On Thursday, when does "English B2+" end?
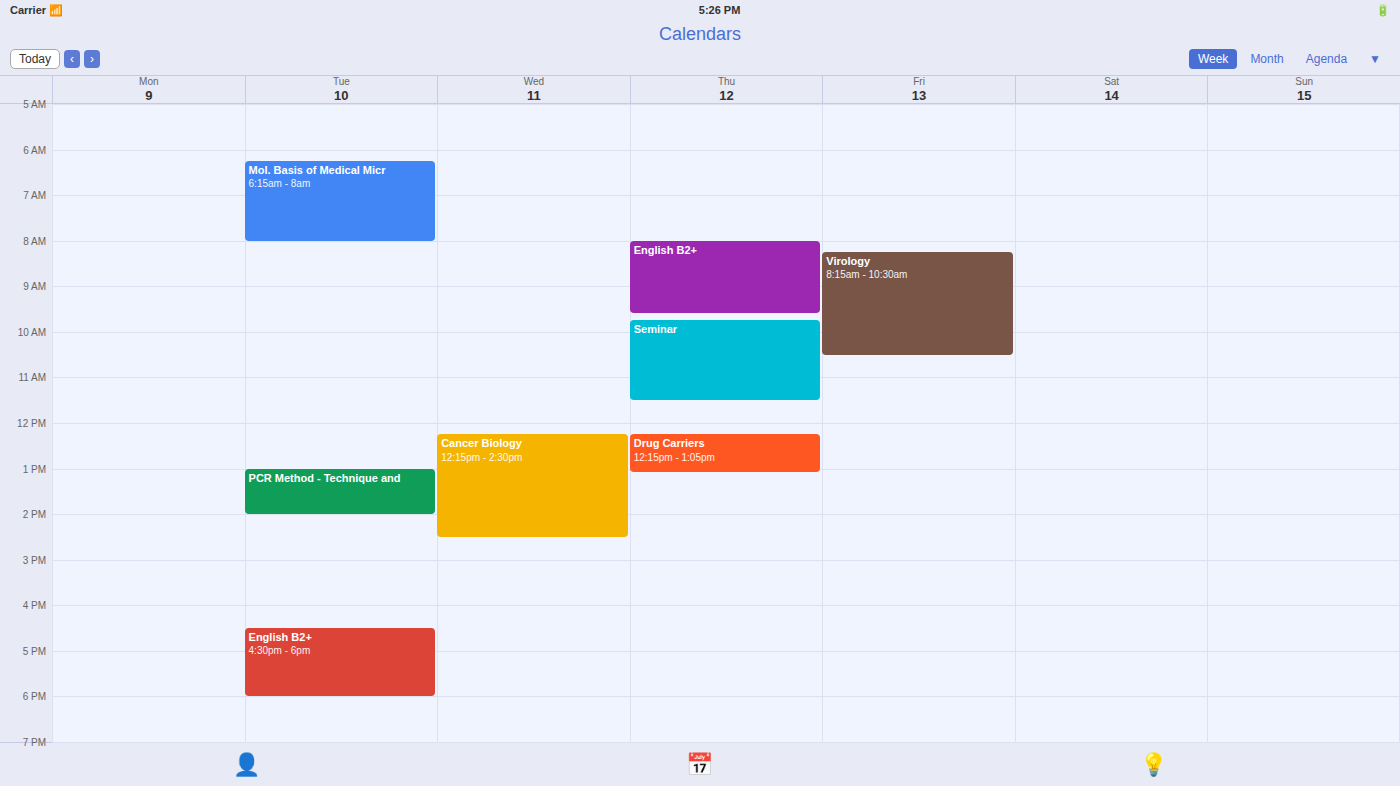
9:35 AM